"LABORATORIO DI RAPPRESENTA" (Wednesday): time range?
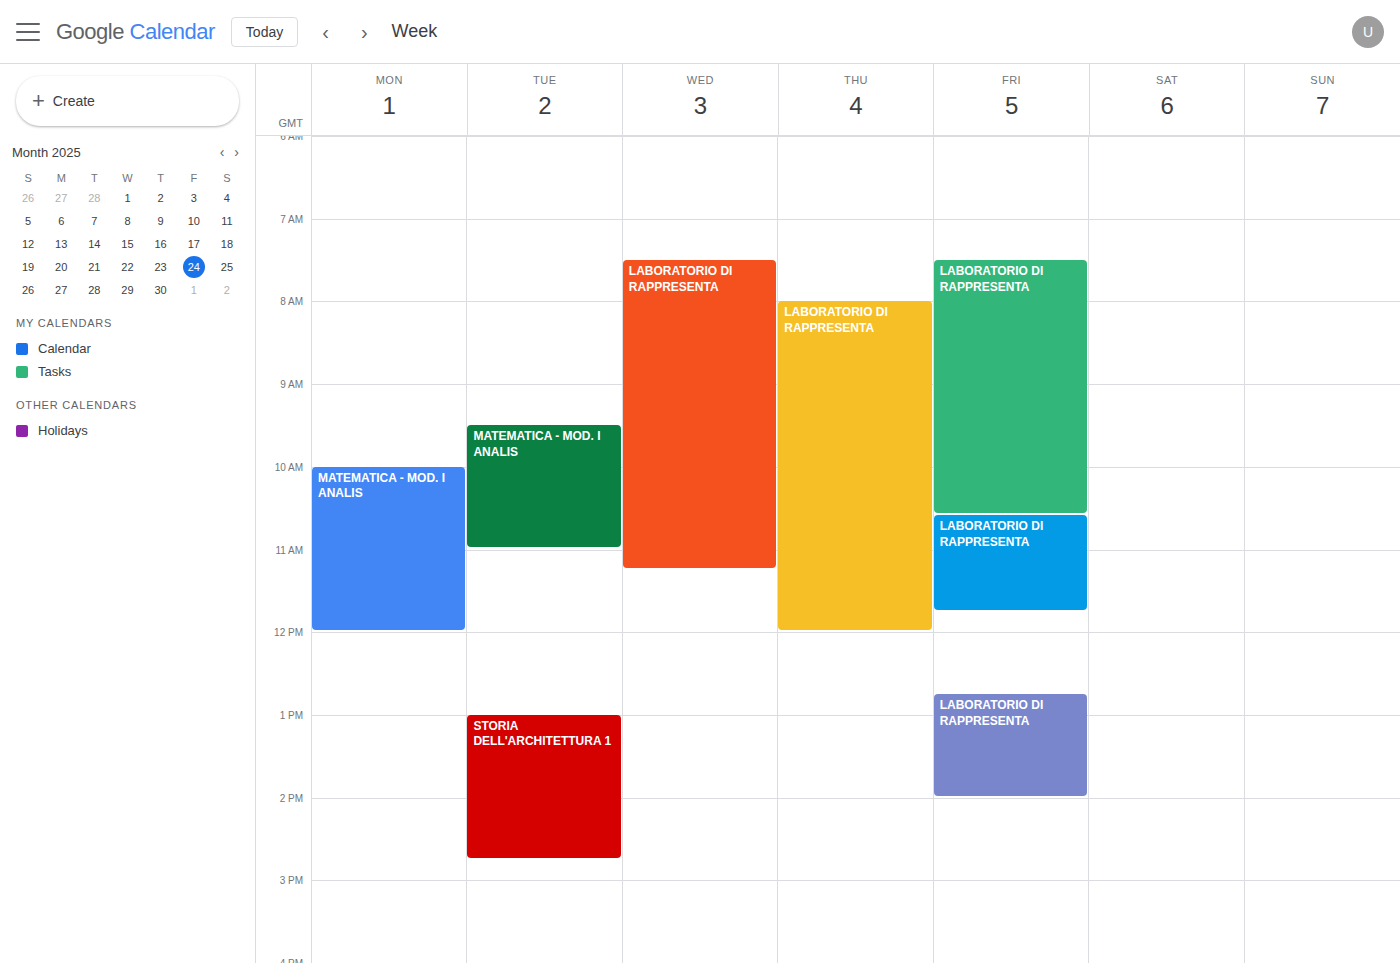
7:30 AM to 11:15 AM